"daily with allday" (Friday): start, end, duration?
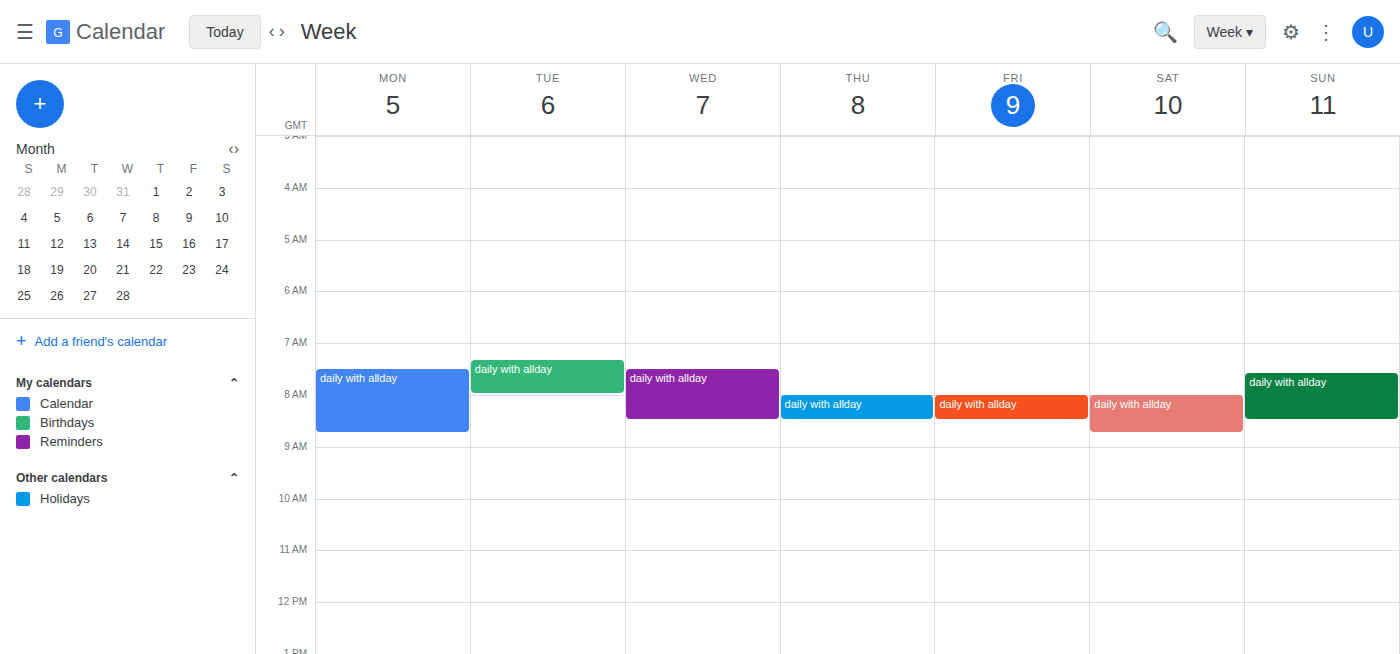
8:00 AM to 8:30 AM, 30 minutes